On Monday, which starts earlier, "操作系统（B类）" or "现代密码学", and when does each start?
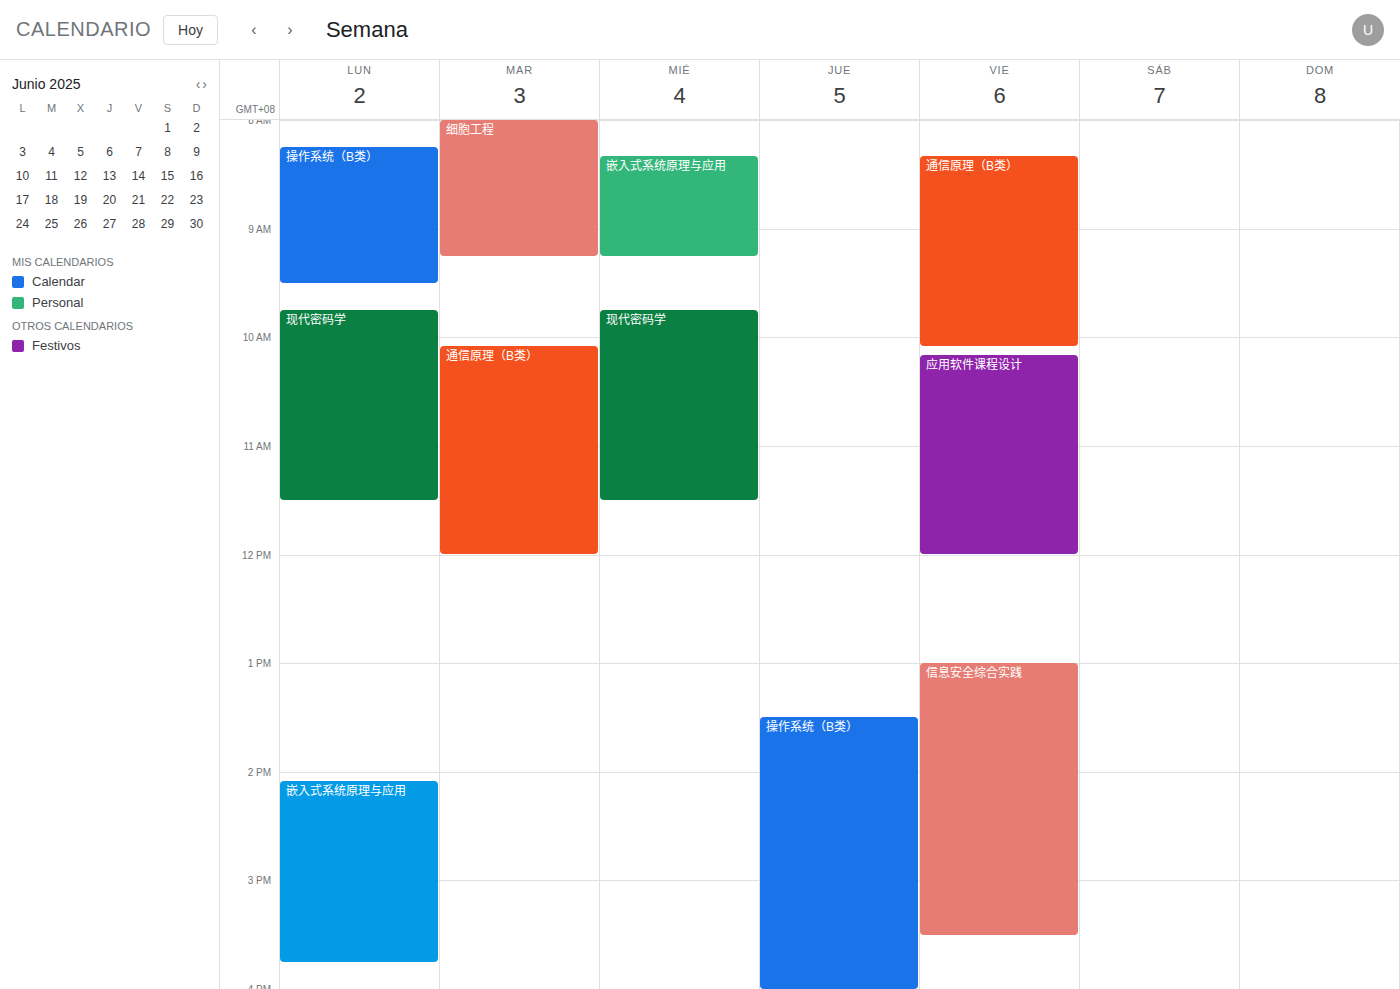
"操作系统（B类）" 08:15; "现代密码学" 09:45.